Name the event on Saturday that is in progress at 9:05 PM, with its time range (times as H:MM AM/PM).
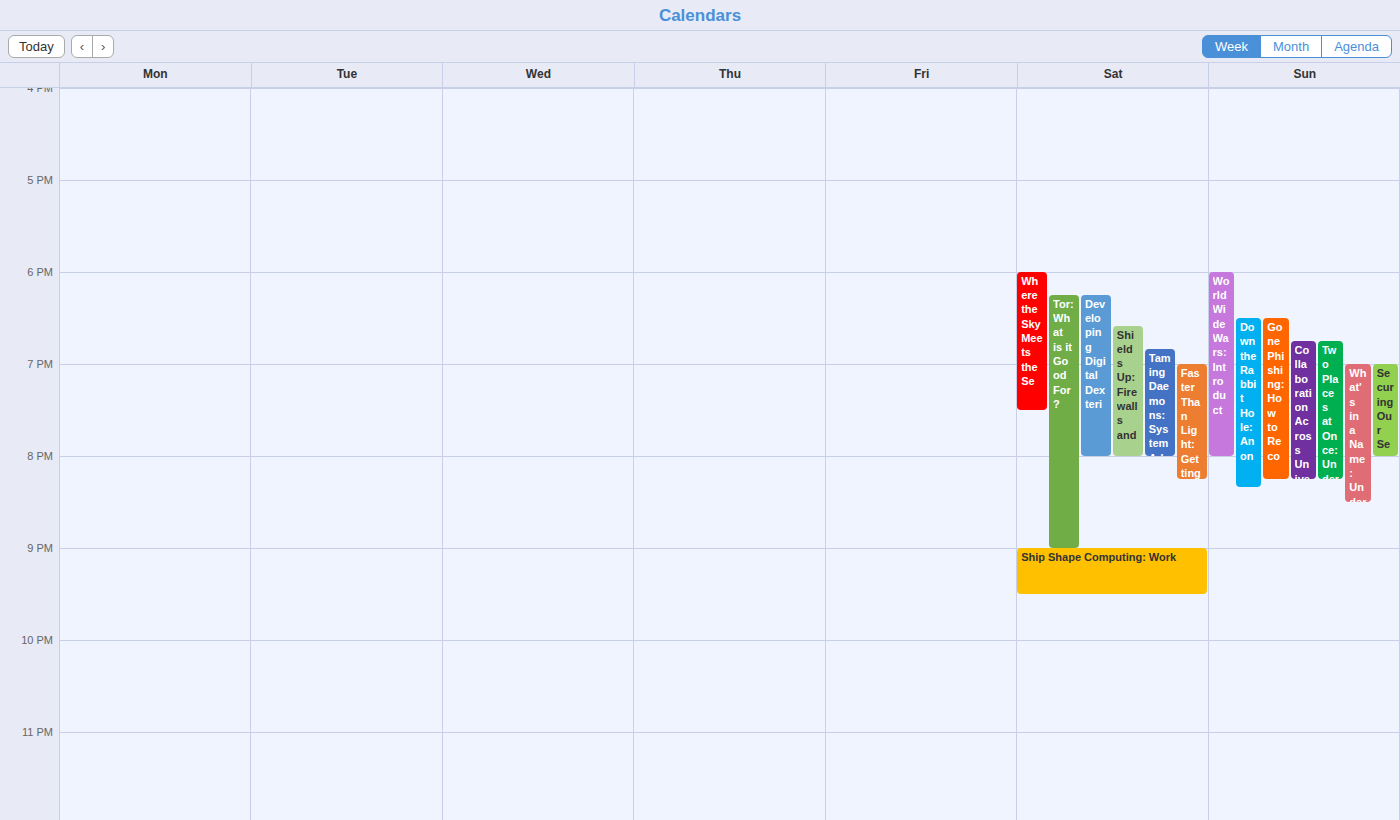
"Ship Shape Computing: Work", 9:00 PM to 9:30 PM